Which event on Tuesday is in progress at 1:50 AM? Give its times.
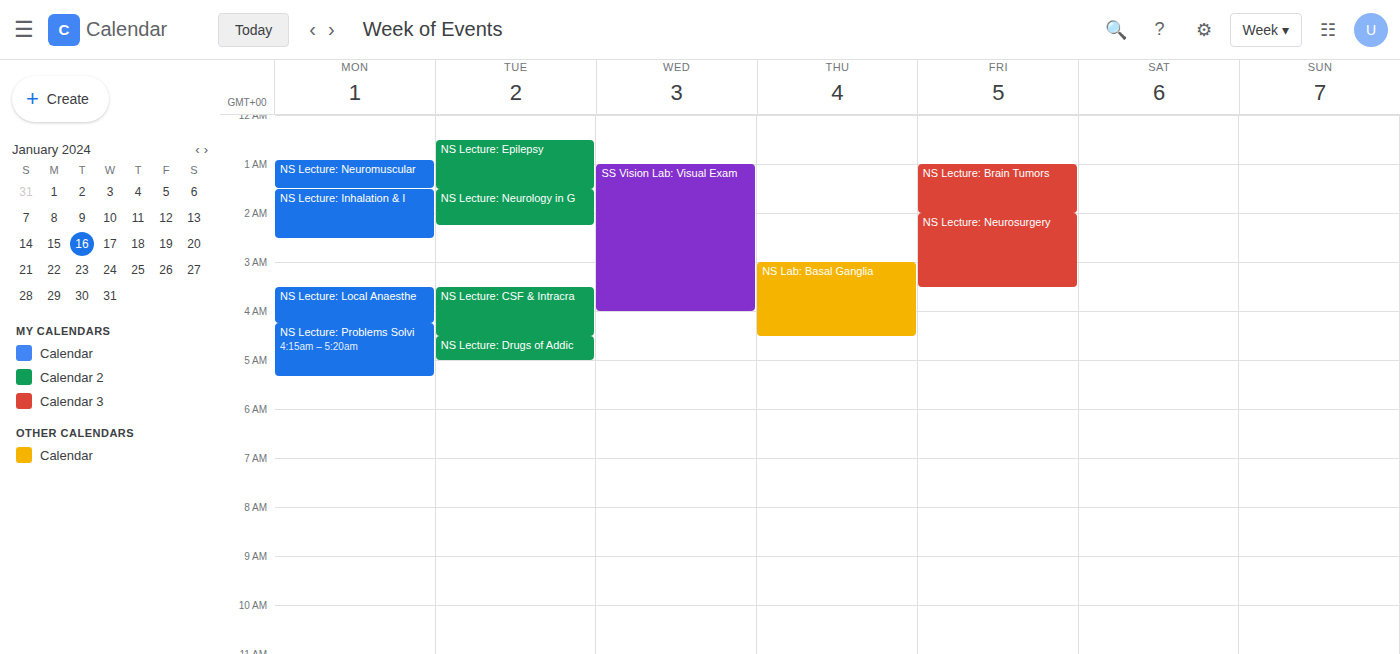
"NS Lecture: Neurology in G", 1:30 AM to 2:15 AM